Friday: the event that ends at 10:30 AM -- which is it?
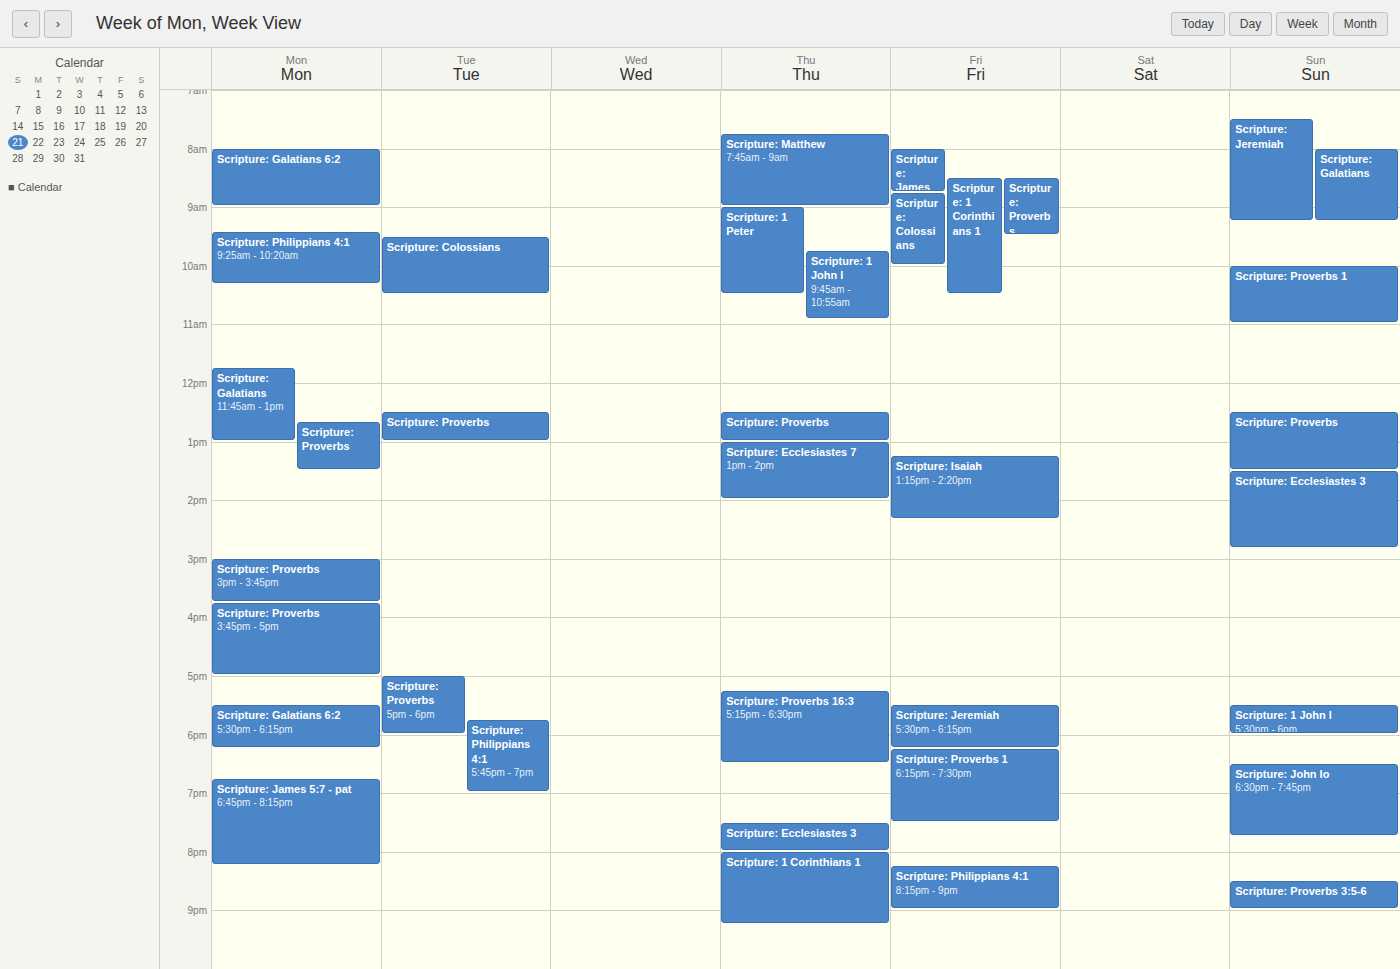
"Scripture: 1 Corinthians 1"